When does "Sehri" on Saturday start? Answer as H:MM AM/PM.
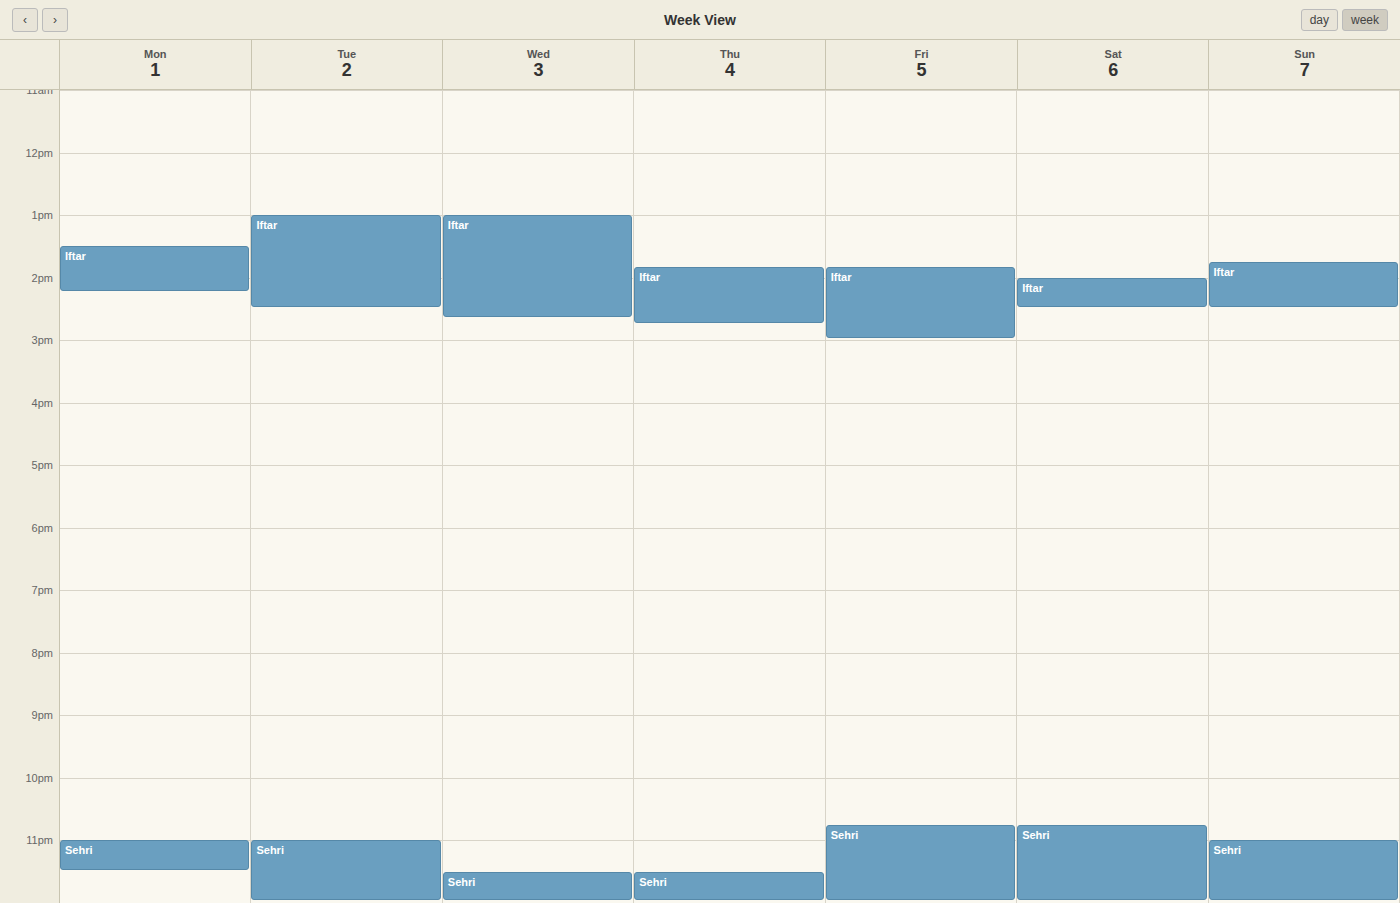
10:45 PM